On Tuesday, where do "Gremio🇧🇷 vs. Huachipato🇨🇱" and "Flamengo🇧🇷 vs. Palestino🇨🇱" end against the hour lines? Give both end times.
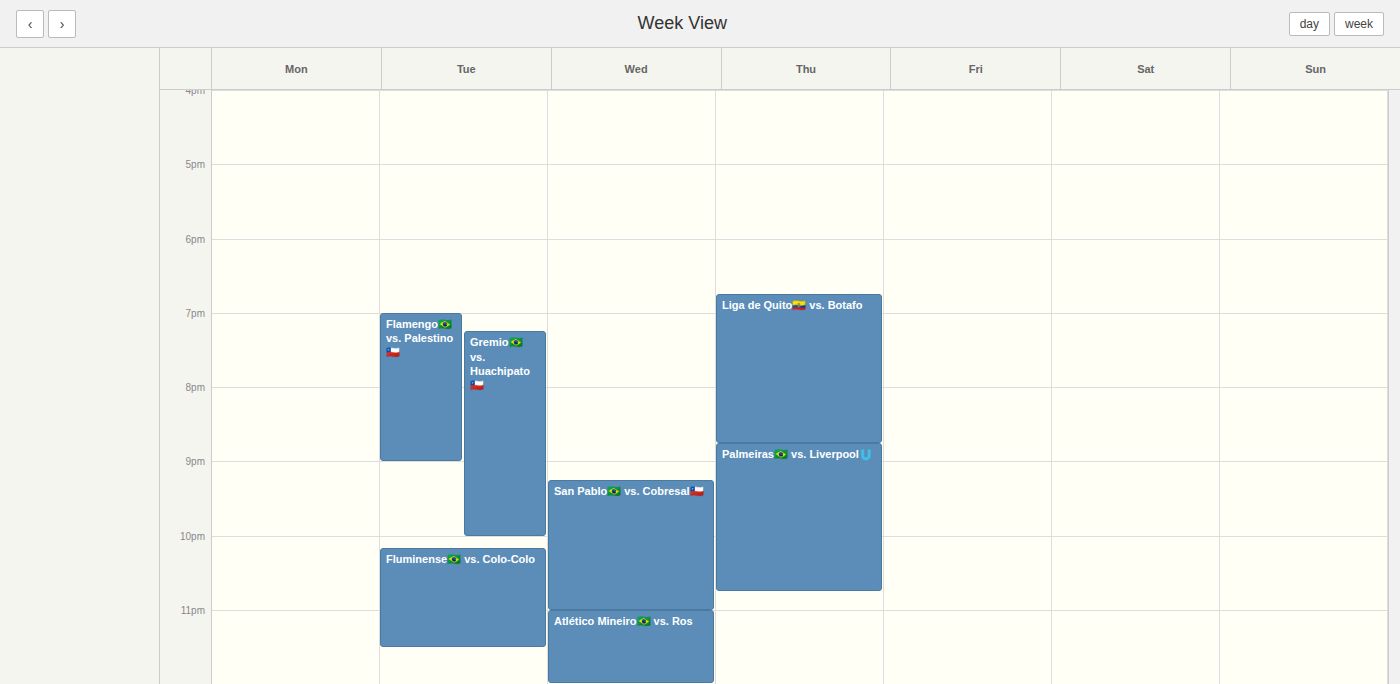
"Gremio🇧🇷 vs. Huachipato🇨🇱": 10:00 PM, exactly on the 10 PM line. "Flamengo🇧🇷 vs. Palestino🇨🇱": 9:00 PM, exactly on the 9 PM line.